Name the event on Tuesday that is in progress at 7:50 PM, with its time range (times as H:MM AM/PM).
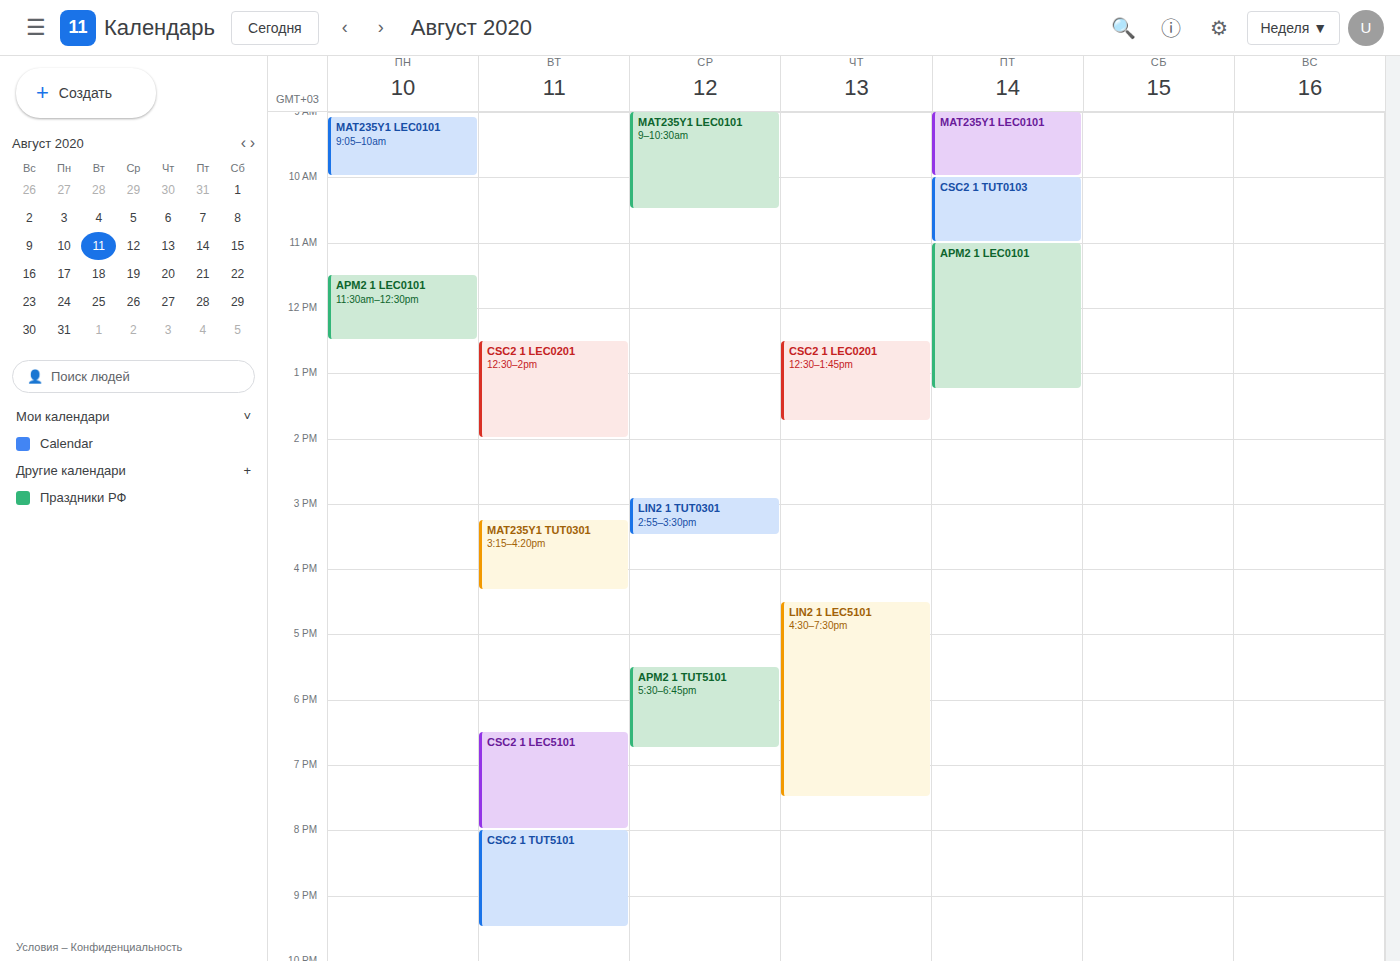
"CSC2 1 LEC5101", 6:30 PM to 8:00 PM